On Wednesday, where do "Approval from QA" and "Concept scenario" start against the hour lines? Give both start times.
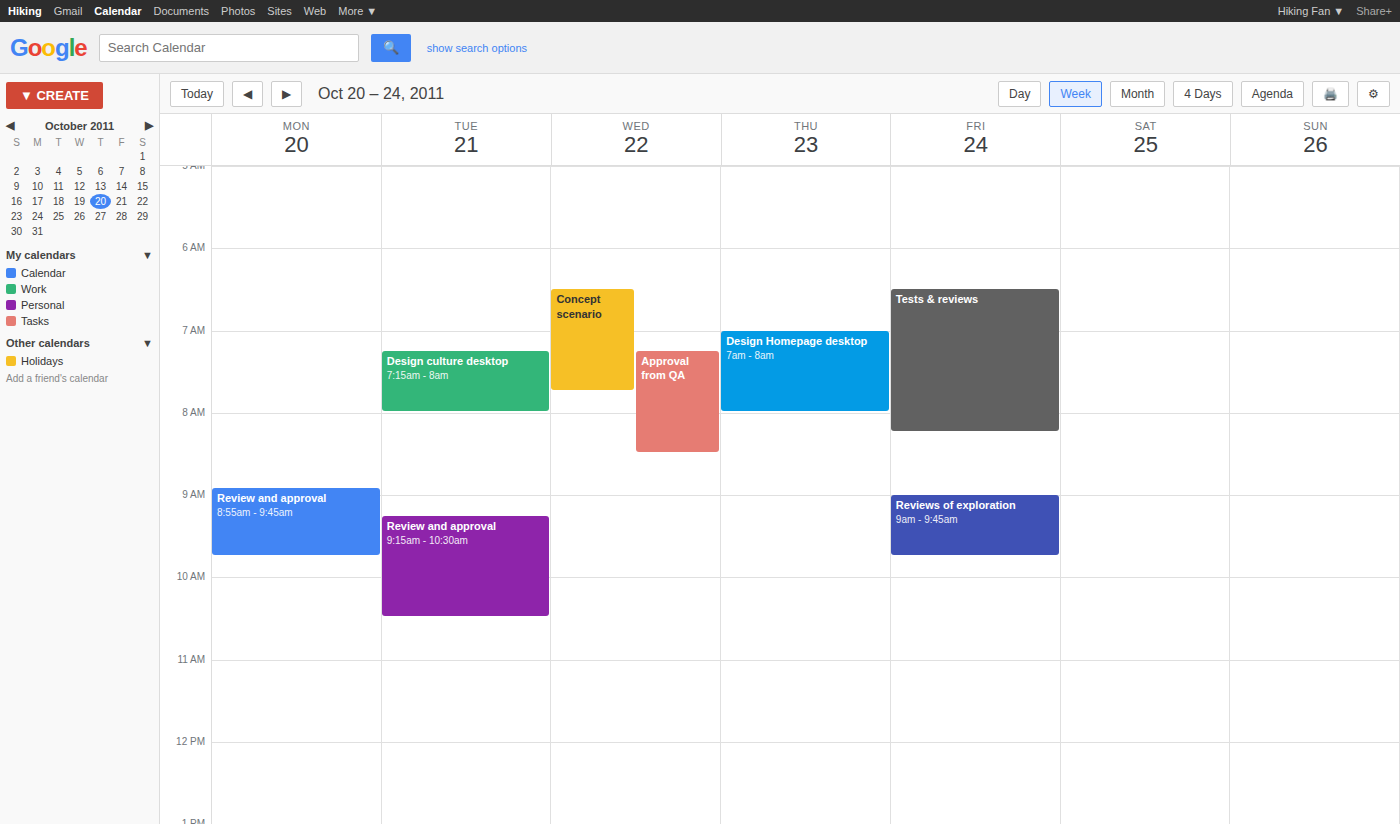
"Approval from QA": 7:15 AM, neither: a quarter of the way from the 7 AM line to the 8 AM line. "Concept scenario": 6:30 AM, halfway between the 6 AM and 7 AM lines.